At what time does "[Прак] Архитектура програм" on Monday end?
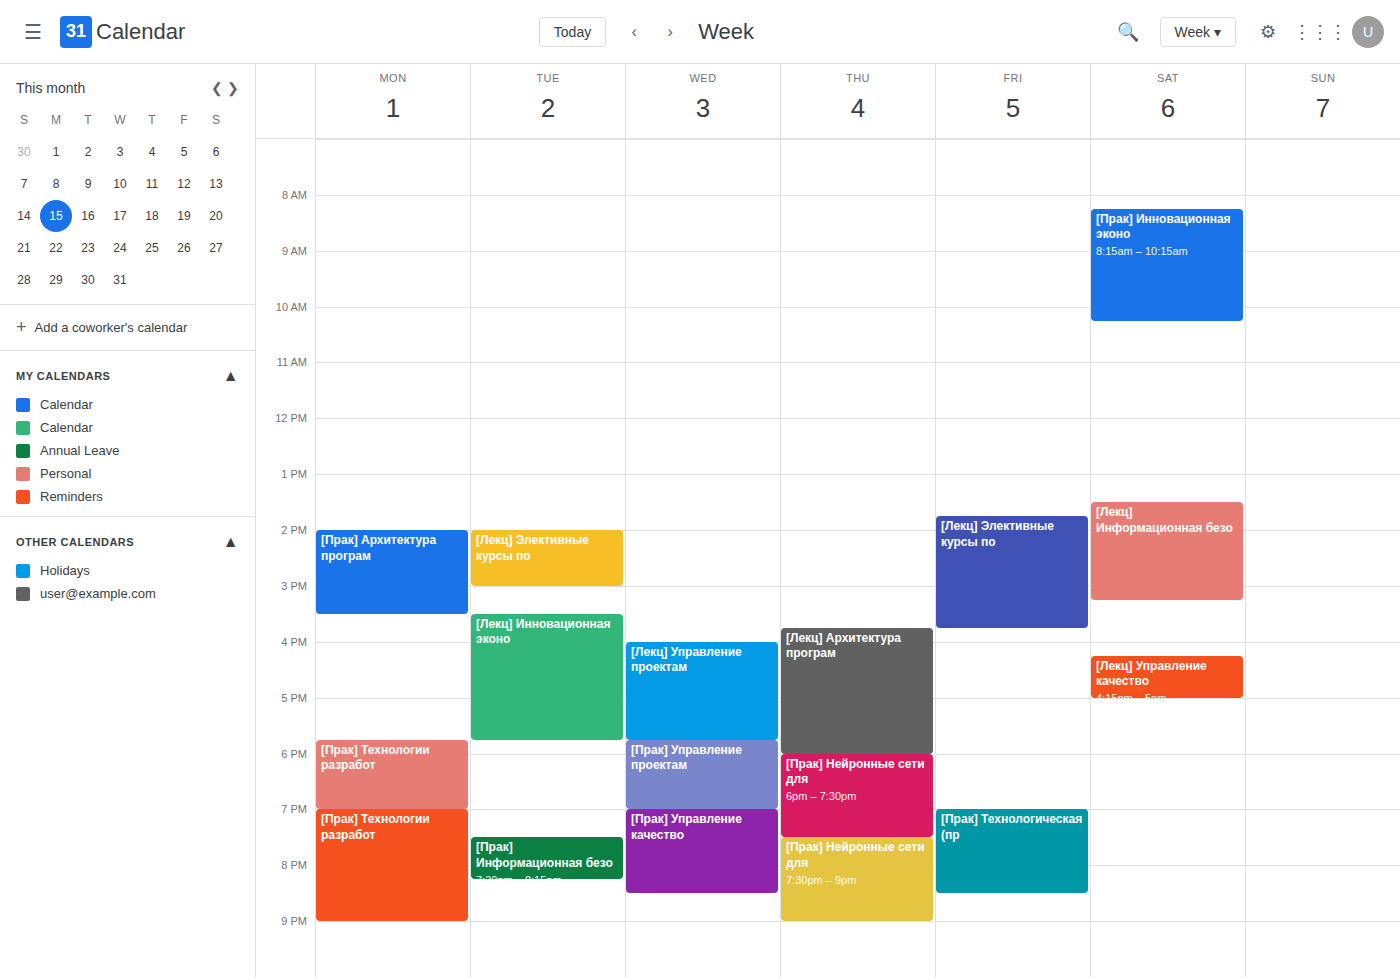
3:30 PM